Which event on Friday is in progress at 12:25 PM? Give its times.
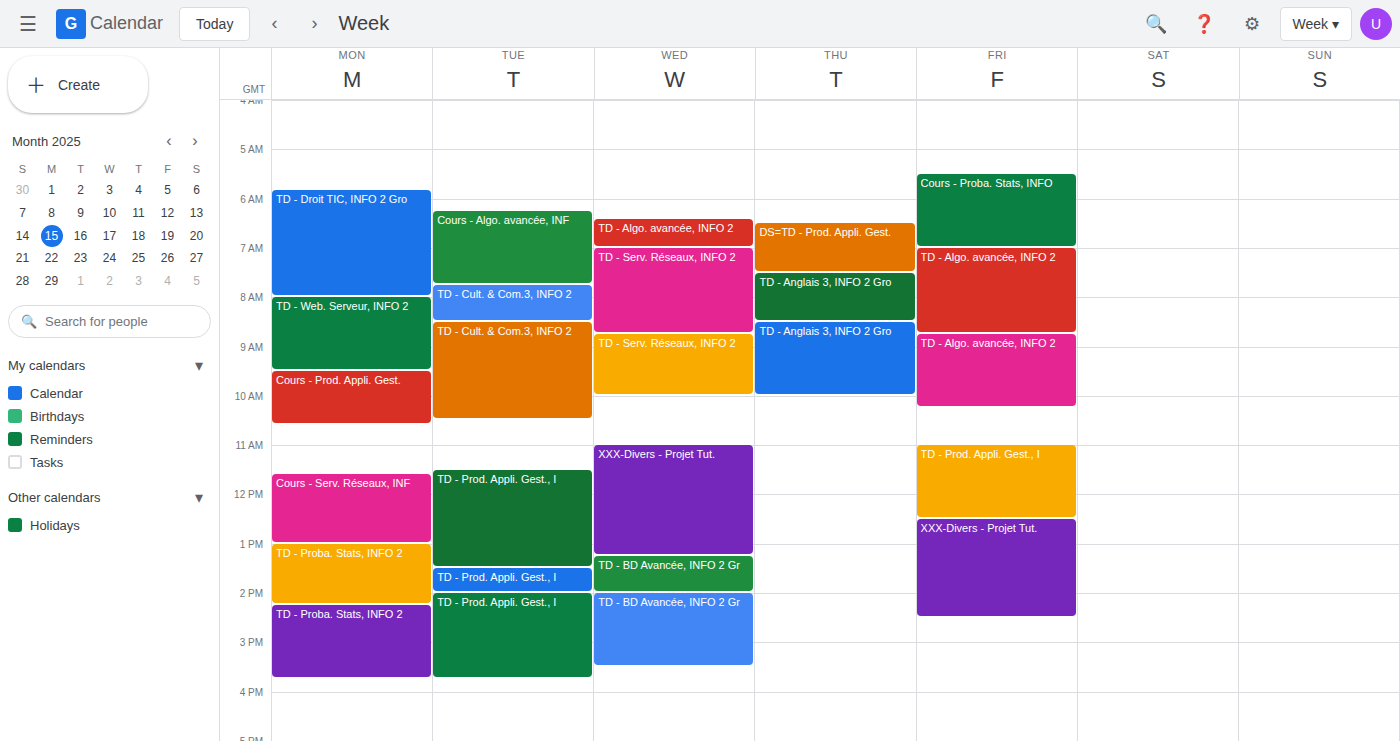
"TD - Prod. Appli. Gest., I", 11:00 AM to 12:30 PM